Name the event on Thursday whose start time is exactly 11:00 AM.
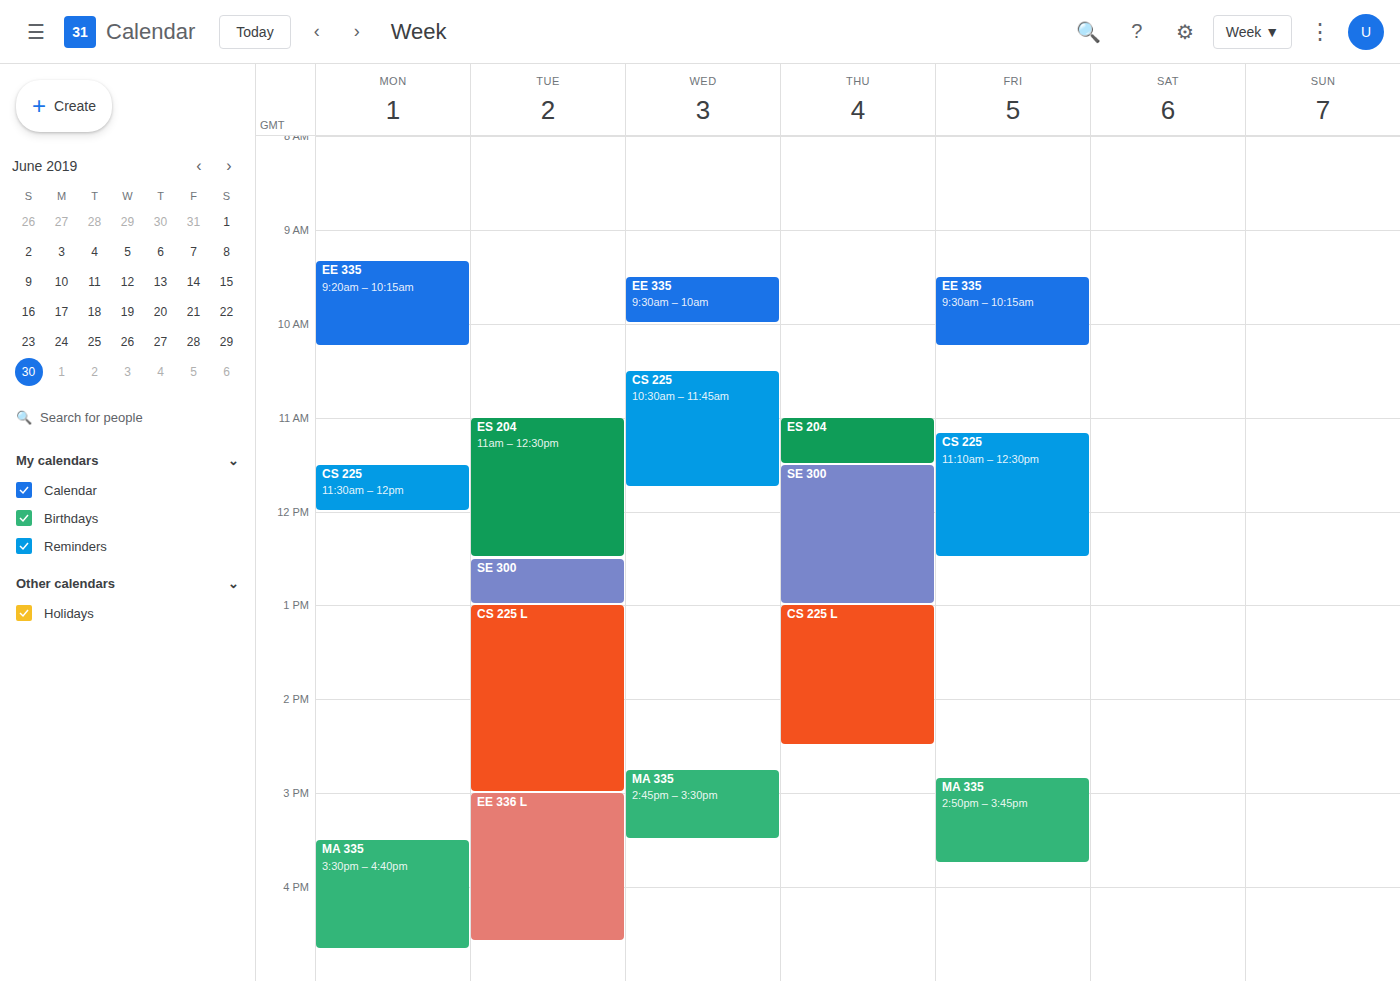
"ES 204"